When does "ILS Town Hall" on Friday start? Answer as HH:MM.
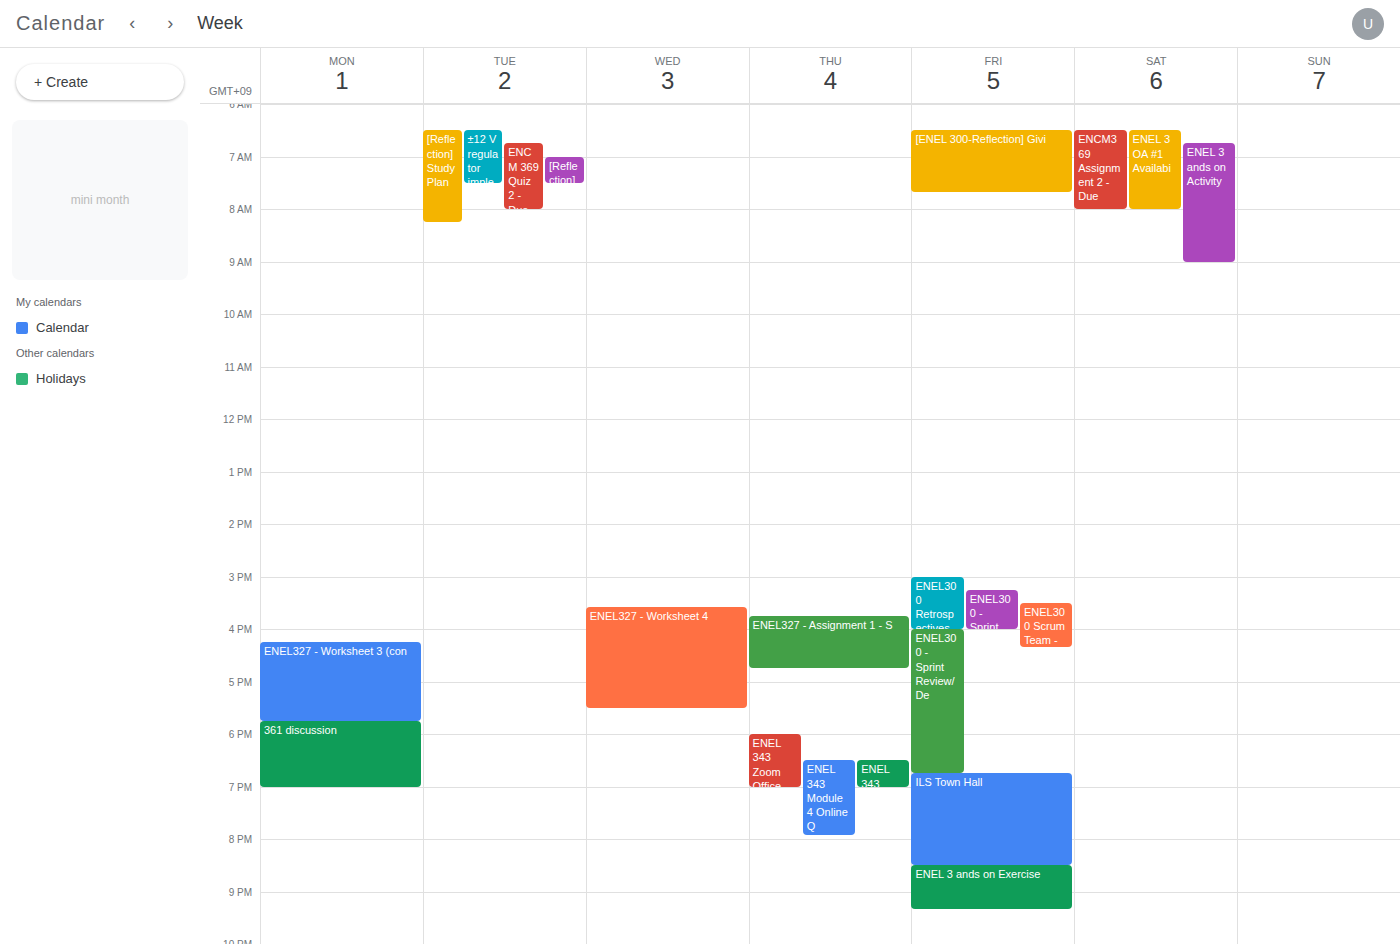
18:45